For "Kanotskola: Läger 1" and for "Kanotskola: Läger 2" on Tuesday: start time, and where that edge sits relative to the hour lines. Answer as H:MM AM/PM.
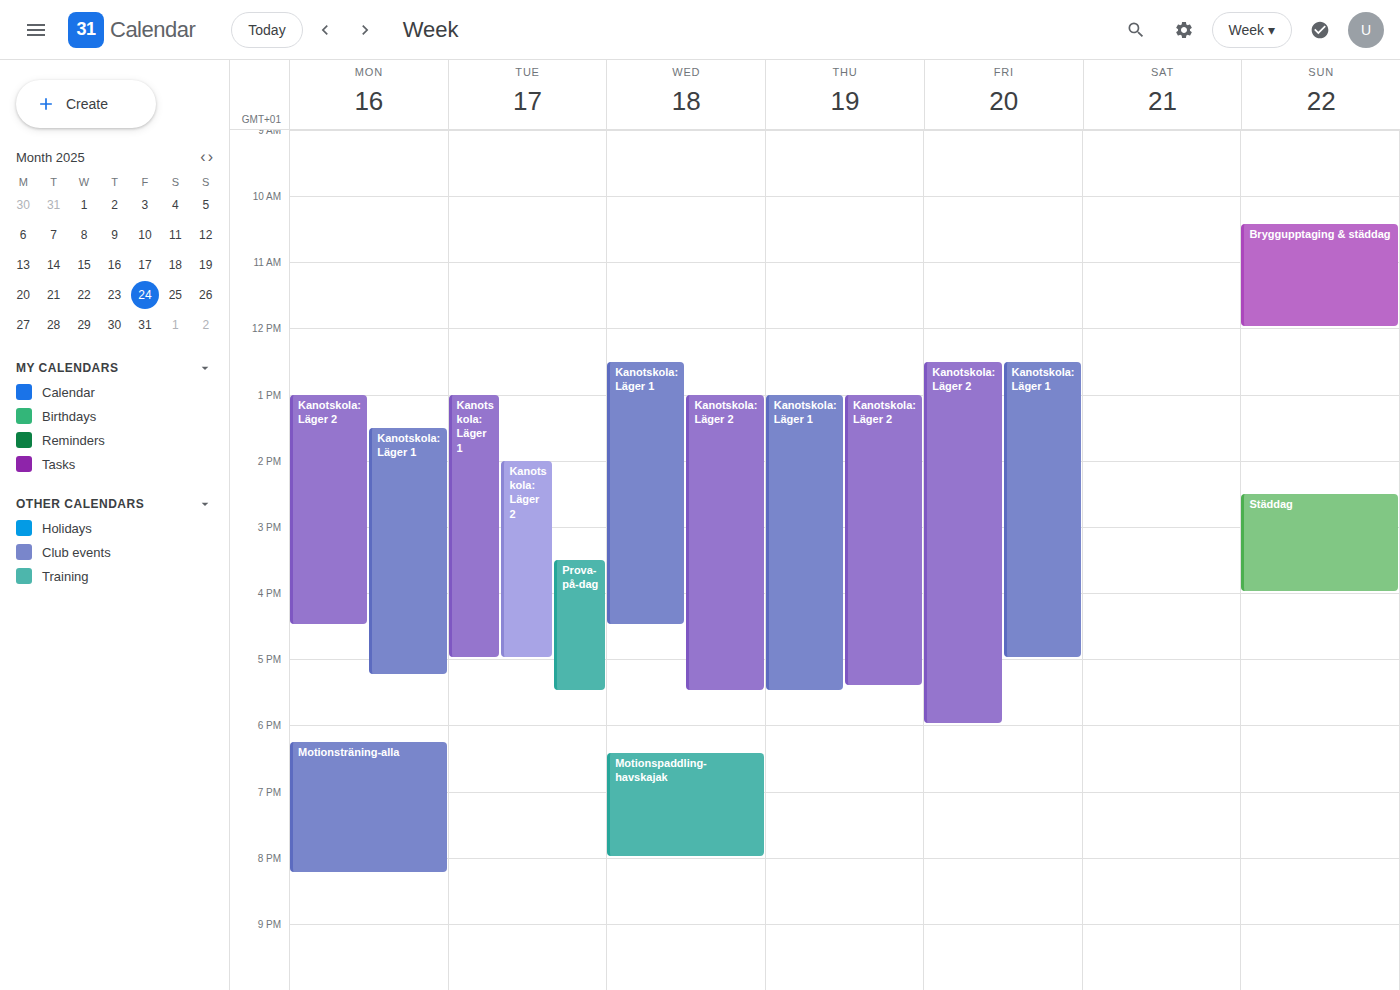
"Kanotskola: Läger 1": 1:00 PM, exactly on the 1 PM line. "Kanotskola: Läger 2": 2:00 PM, exactly on the 2 PM line.